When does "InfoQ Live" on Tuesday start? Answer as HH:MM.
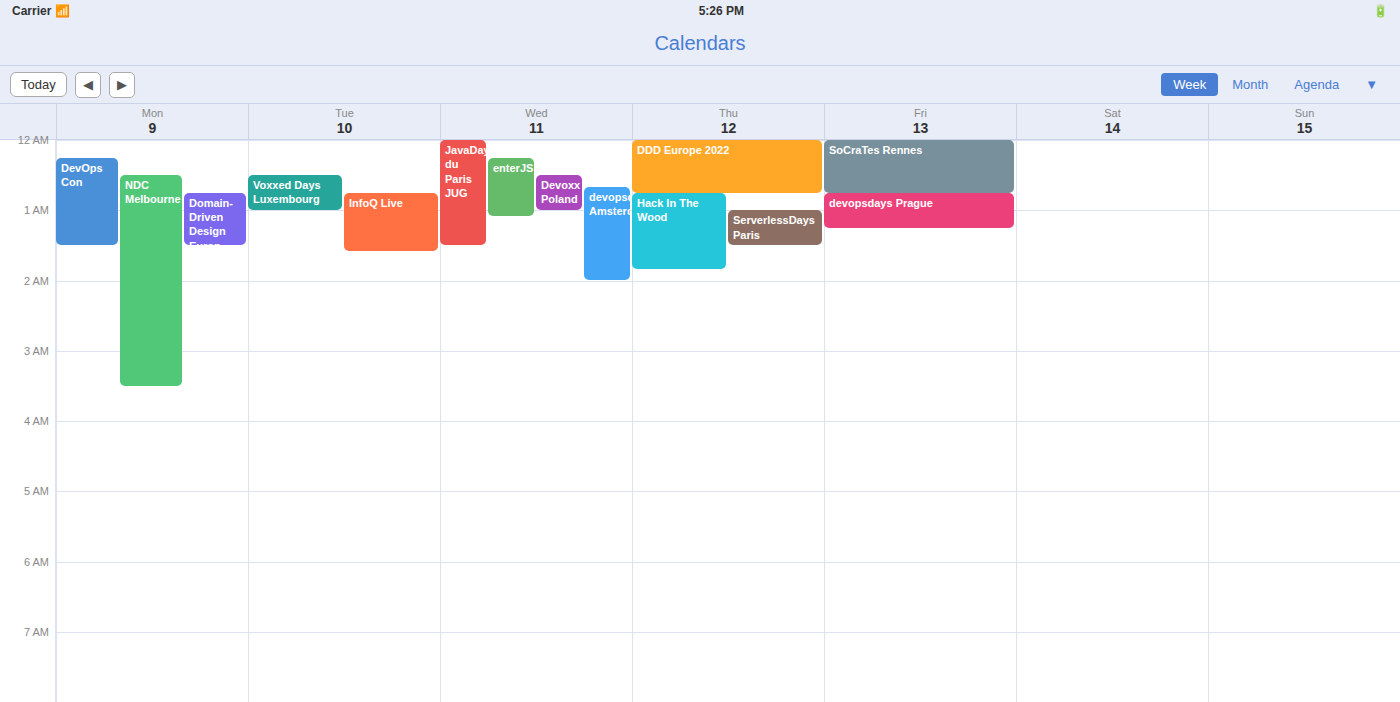
00:45